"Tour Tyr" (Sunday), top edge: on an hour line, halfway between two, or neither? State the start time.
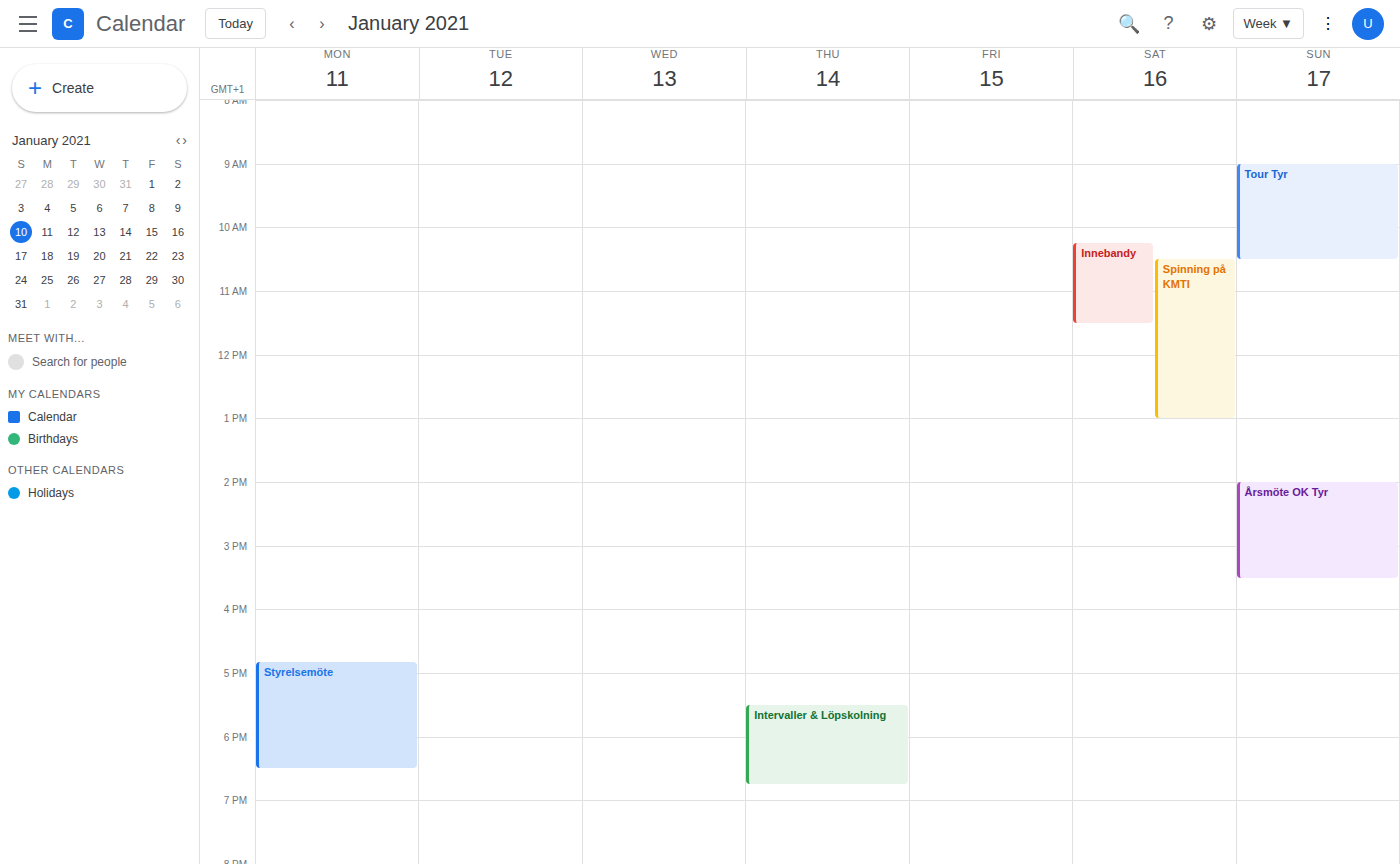
9:00 AM -- exactly on the 9 AM line.